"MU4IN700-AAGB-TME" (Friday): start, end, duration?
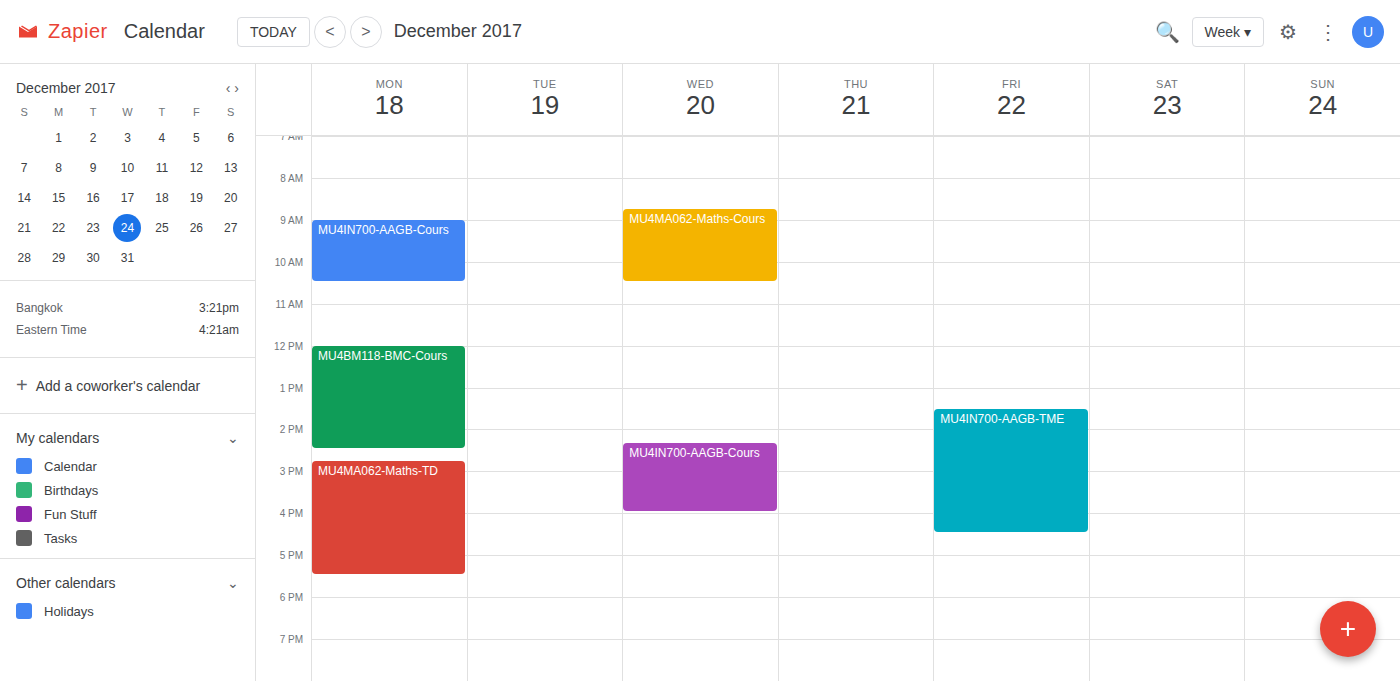
1:30 PM to 4:30 PM, 3 hours